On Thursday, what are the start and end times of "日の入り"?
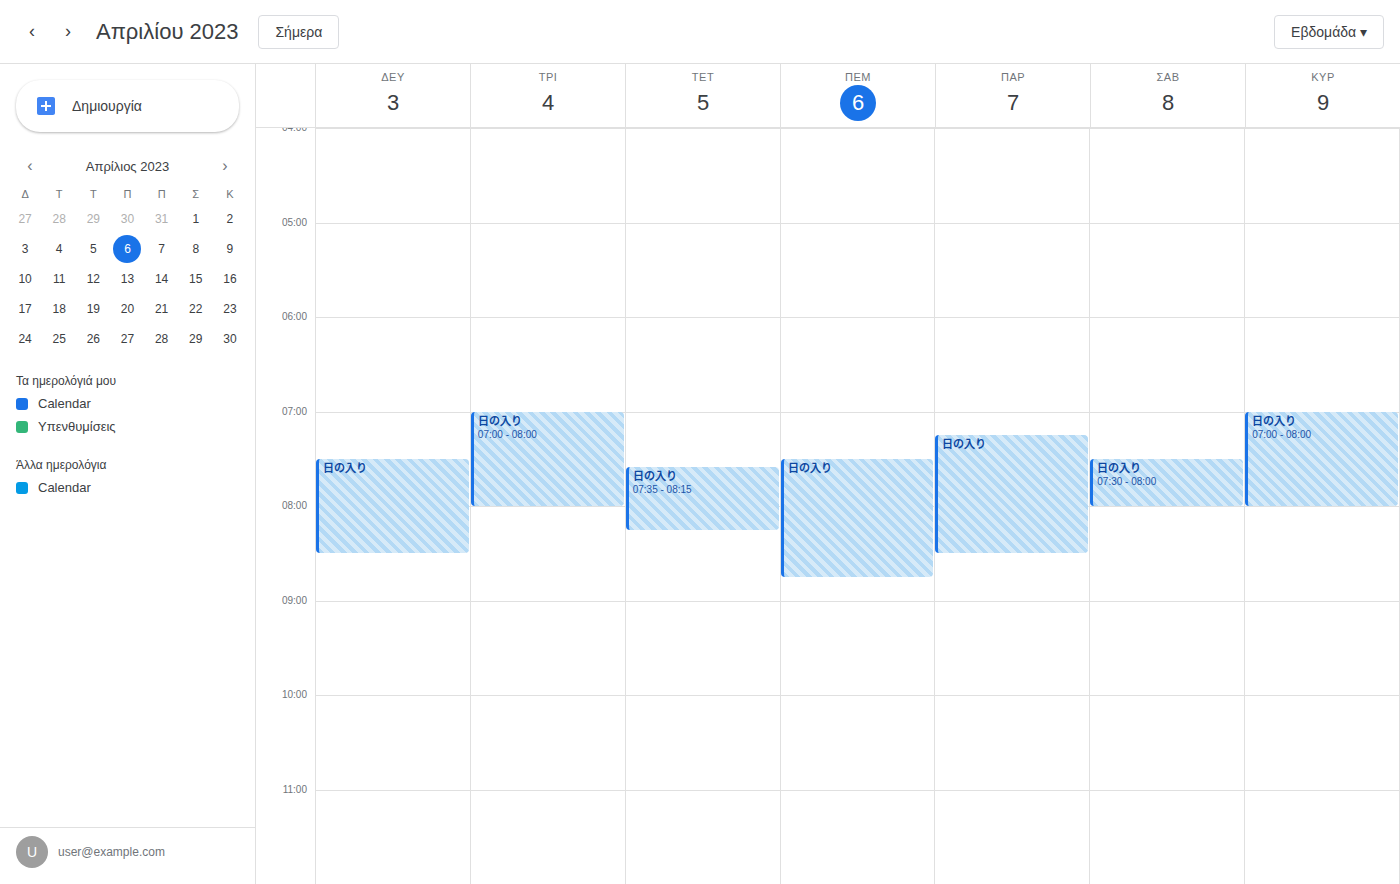
7:30 AM to 8:45 AM